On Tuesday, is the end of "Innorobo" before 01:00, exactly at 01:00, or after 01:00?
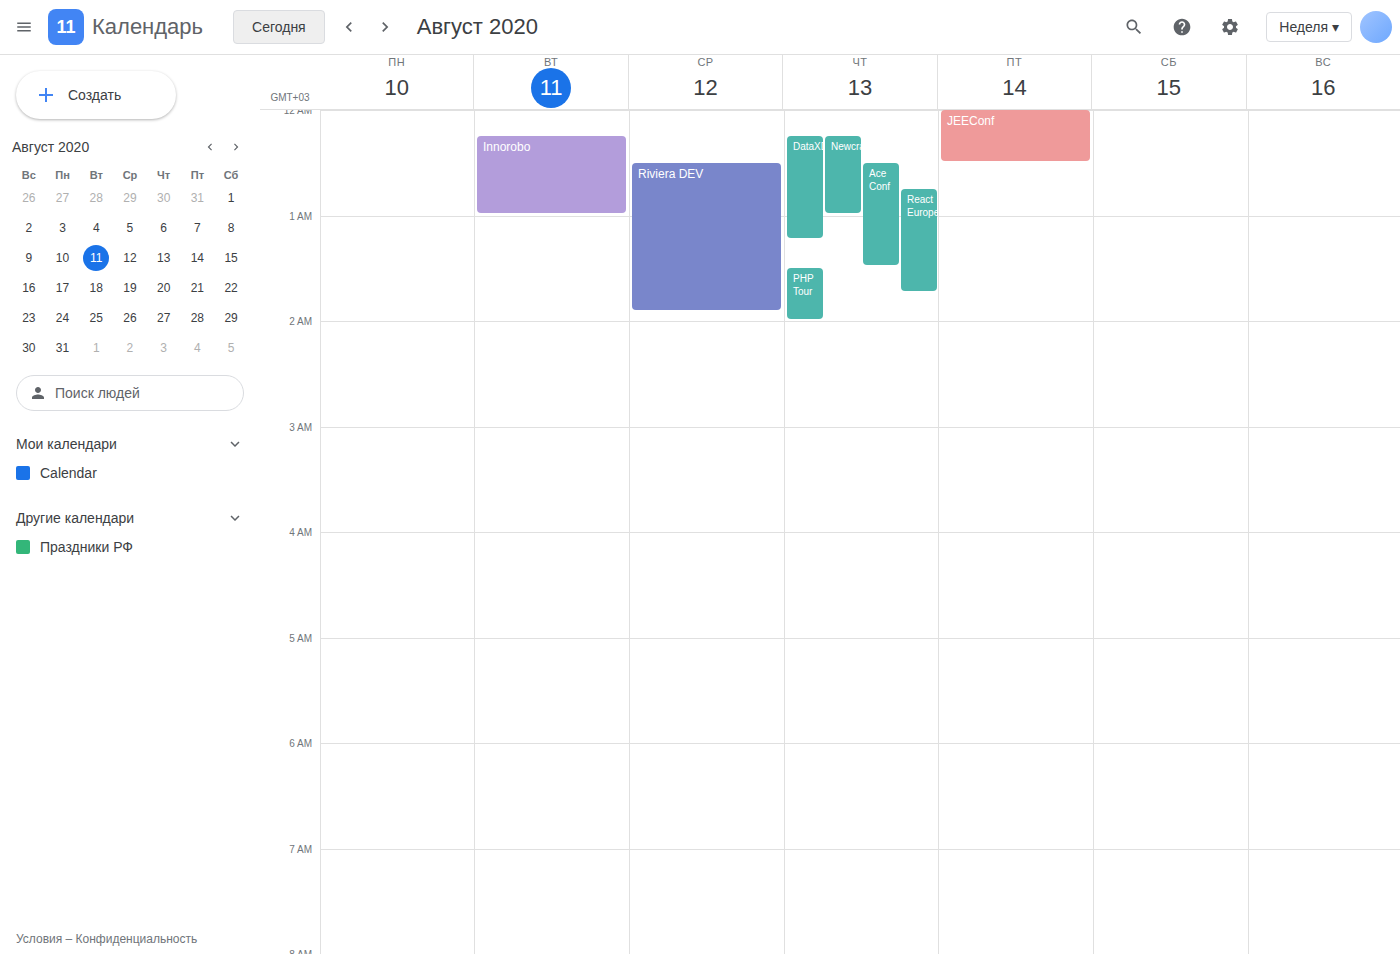
01:00 -- exactly at 01:00, on the 01:00 line.